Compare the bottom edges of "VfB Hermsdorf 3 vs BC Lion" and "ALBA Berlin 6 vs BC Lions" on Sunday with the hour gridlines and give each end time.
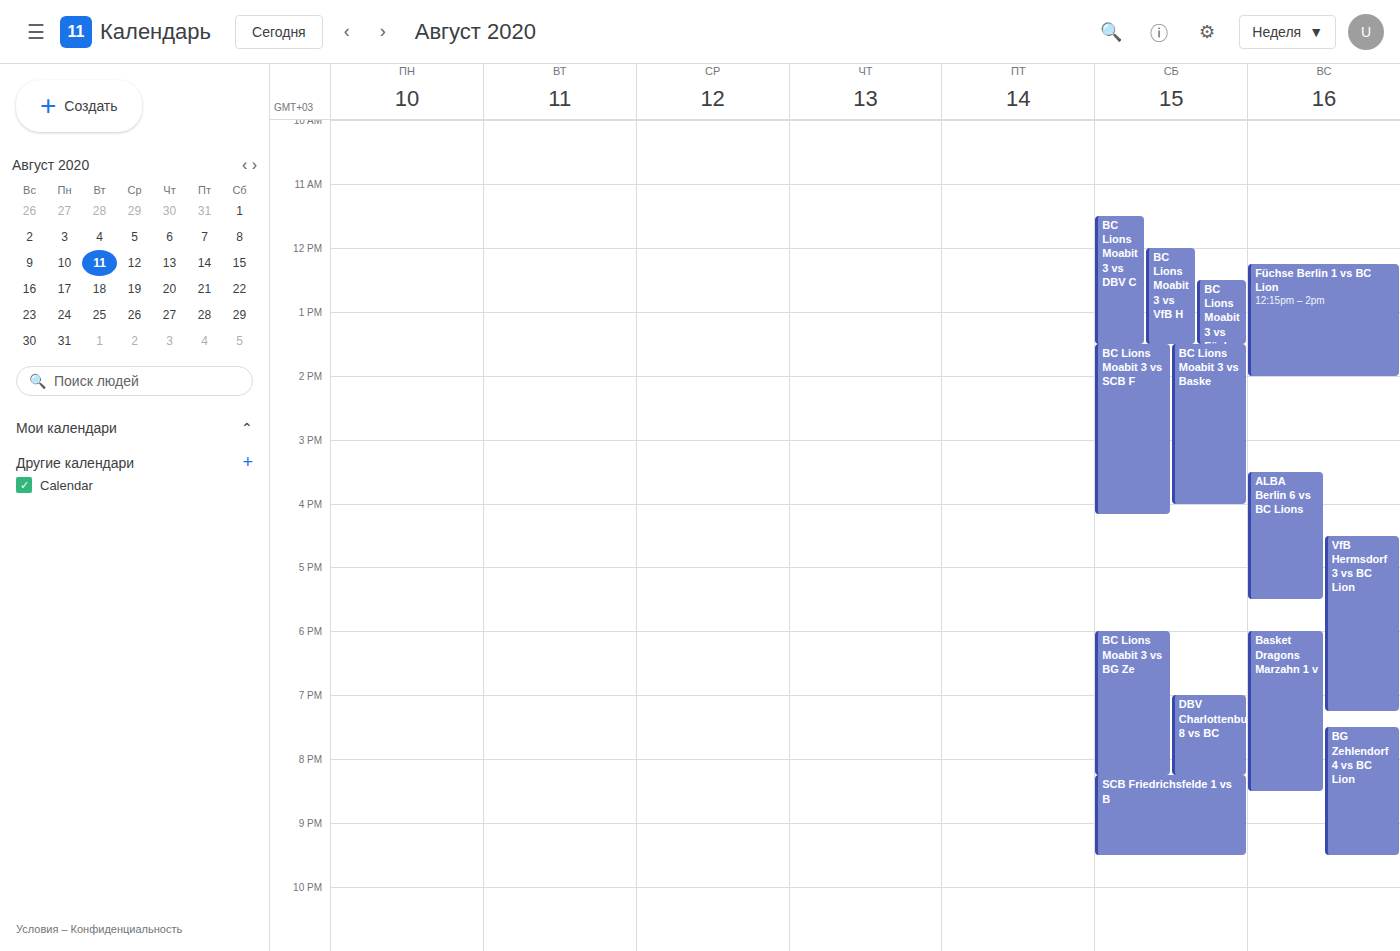
"VfB Hermsdorf 3 vs BC Lion": 7:15 PM, neither: a quarter of the way from the 7 PM line to the 8 PM line. "ALBA Berlin 6 vs BC Lions": 5:30 PM, halfway between the 5 PM and 6 PM lines.